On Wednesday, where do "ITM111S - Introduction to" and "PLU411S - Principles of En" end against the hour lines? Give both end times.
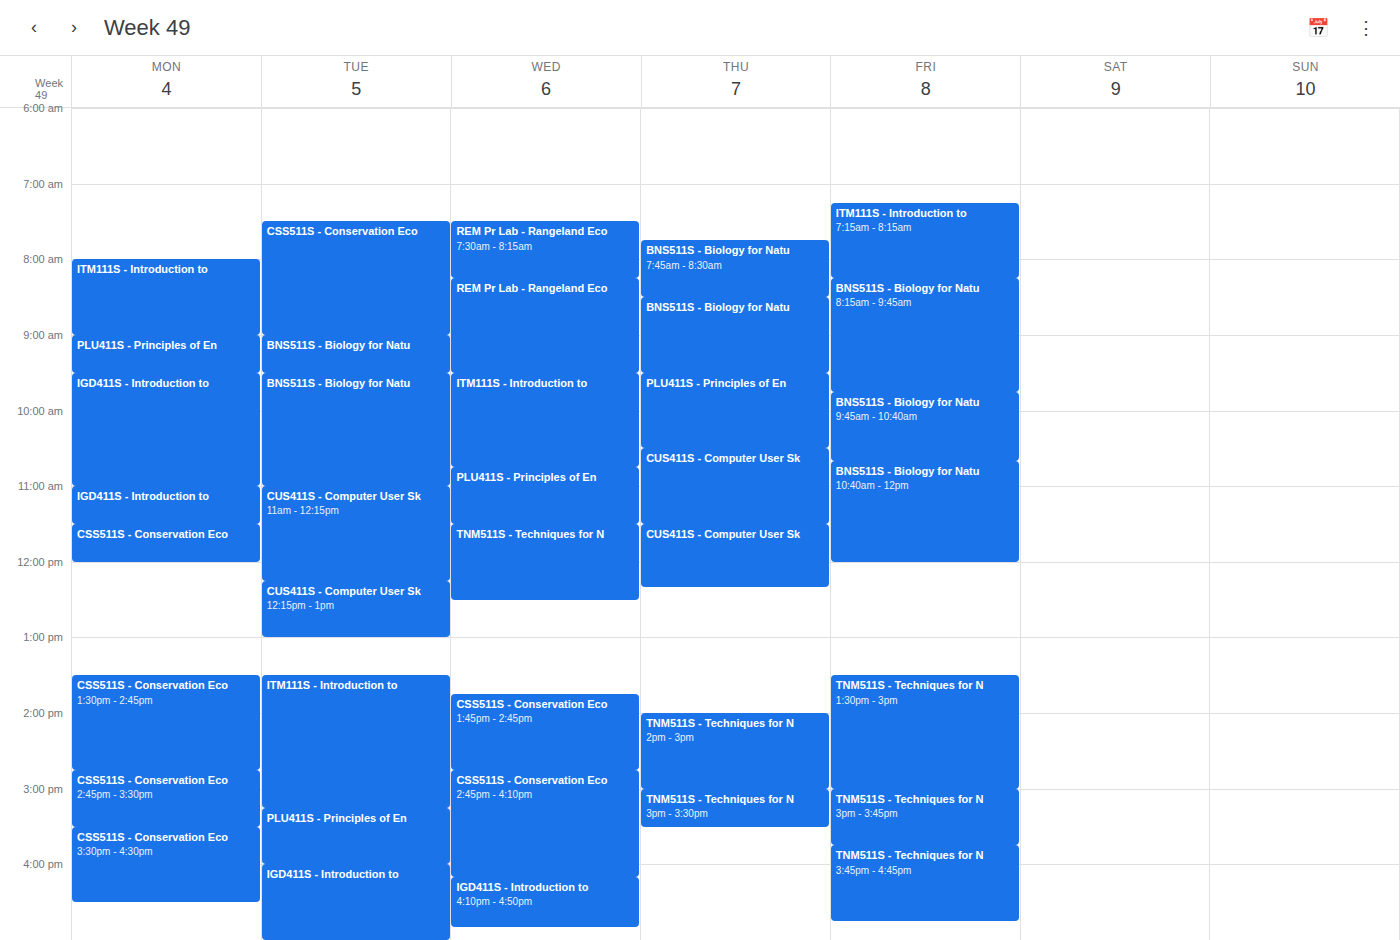
"ITM111S - Introduction to": 10:45 AM, neither: three quarters of the way from the 10 AM line to the 11 AM line. "PLU411S - Principles of En": 11:30 AM, halfway between the 11 AM and 12 PM lines.